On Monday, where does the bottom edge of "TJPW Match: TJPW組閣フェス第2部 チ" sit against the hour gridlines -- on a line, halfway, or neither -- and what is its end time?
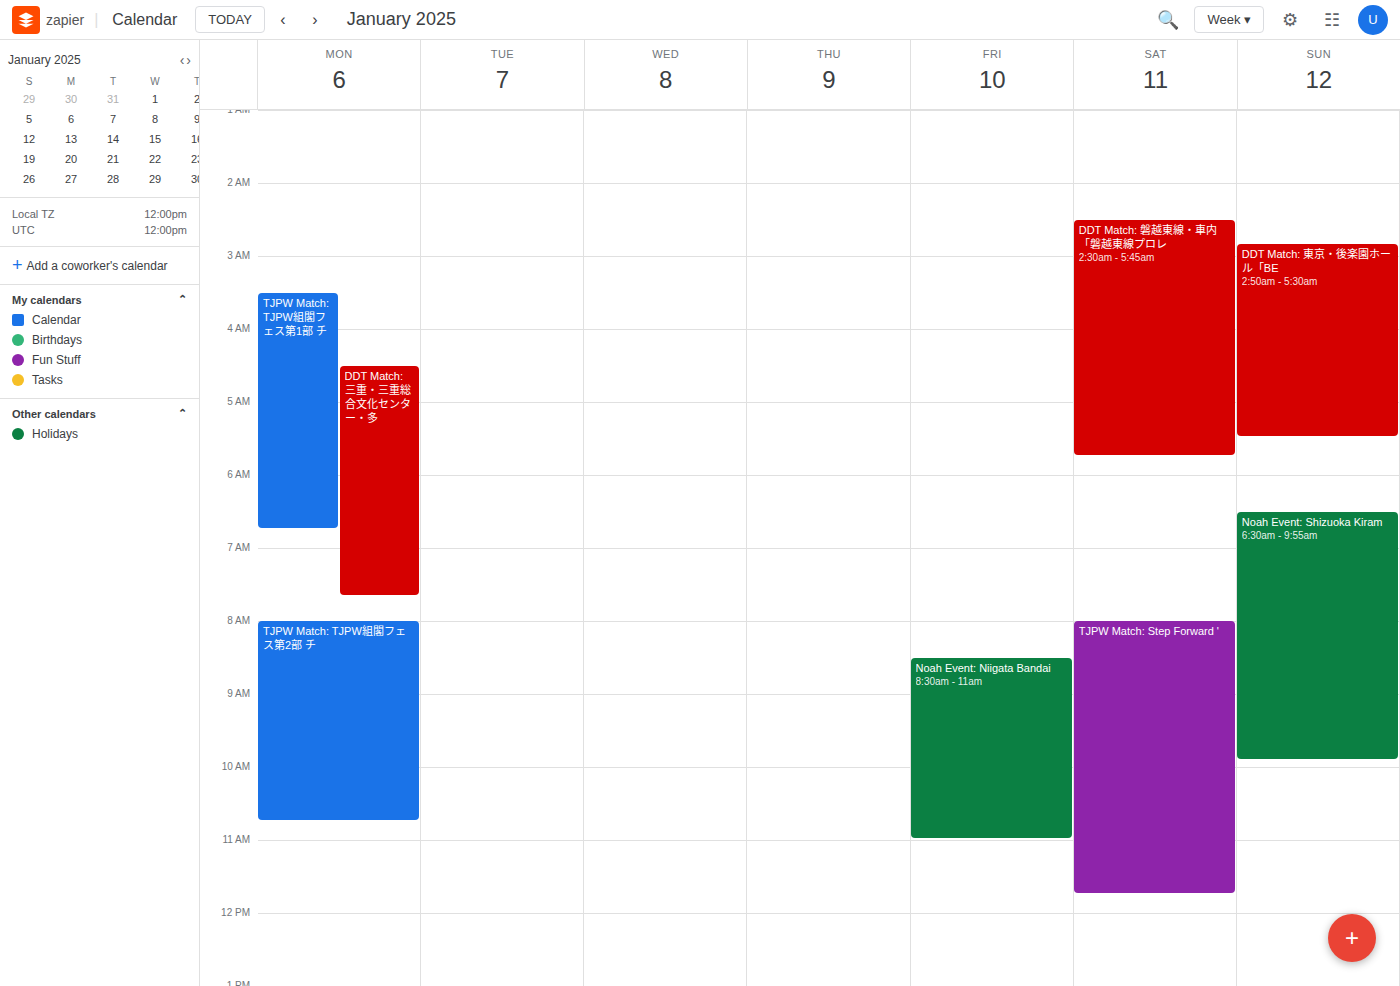
10:45 AM -- neither: three quarters of the way from the 10 AM line to the 11 AM line.